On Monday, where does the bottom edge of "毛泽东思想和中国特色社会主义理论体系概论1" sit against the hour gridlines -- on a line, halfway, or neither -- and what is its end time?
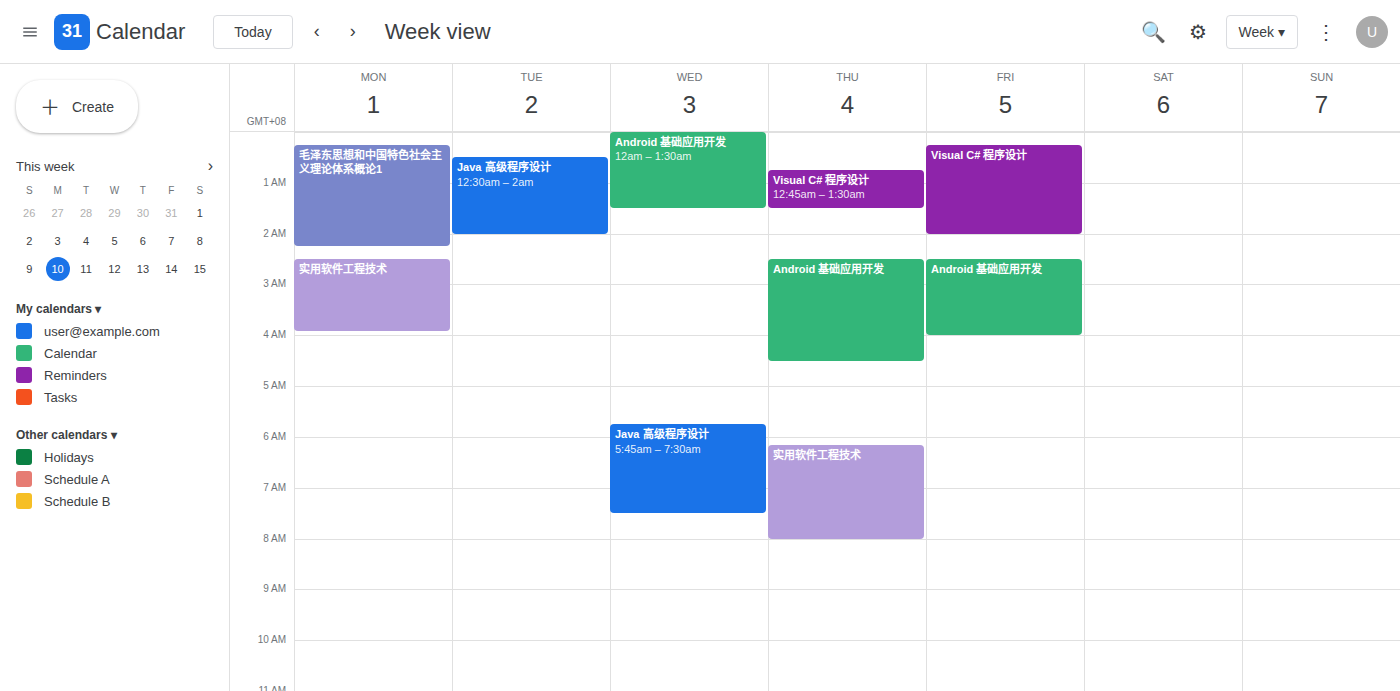
2:15 AM -- neither: a quarter of the way from the 2 AM line to the 3 AM line.